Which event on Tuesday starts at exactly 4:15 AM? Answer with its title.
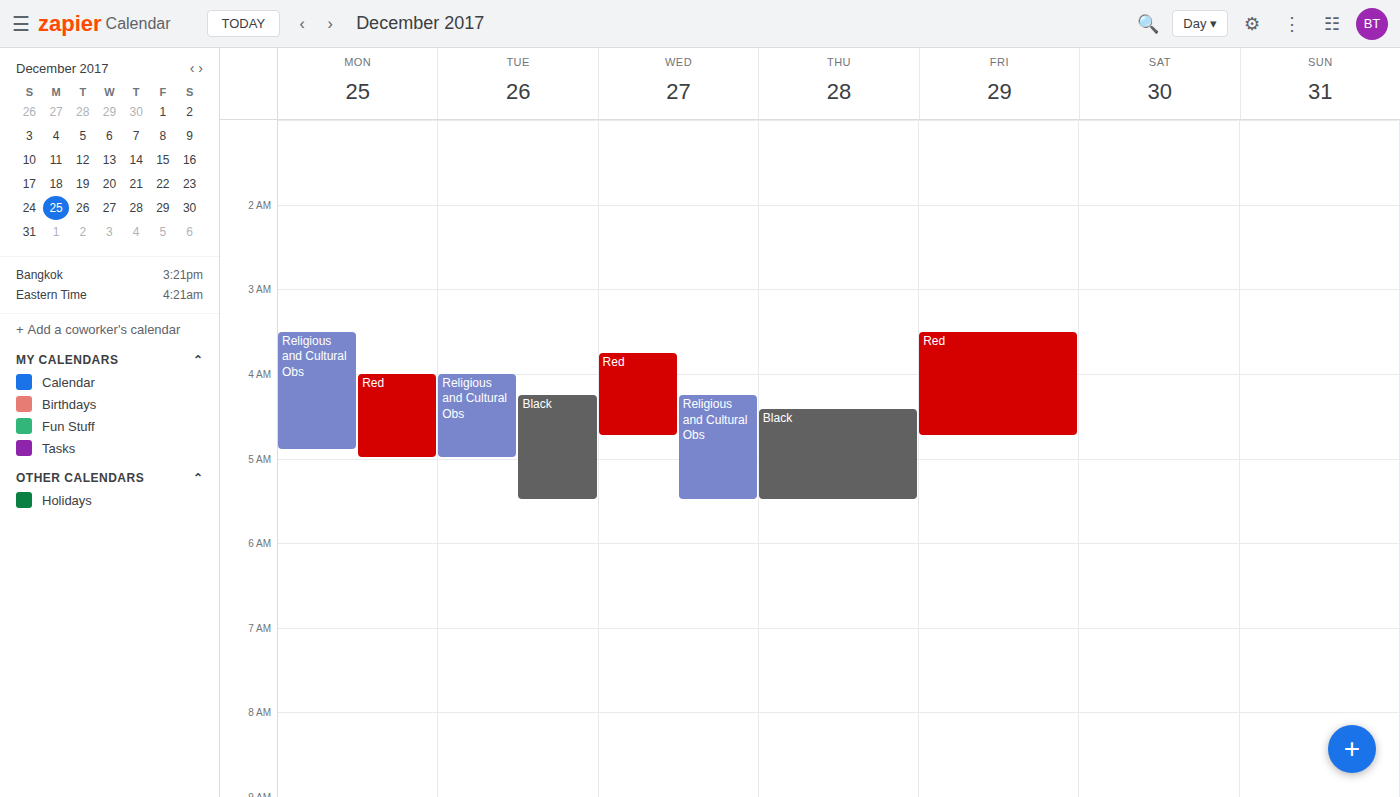
"Black"